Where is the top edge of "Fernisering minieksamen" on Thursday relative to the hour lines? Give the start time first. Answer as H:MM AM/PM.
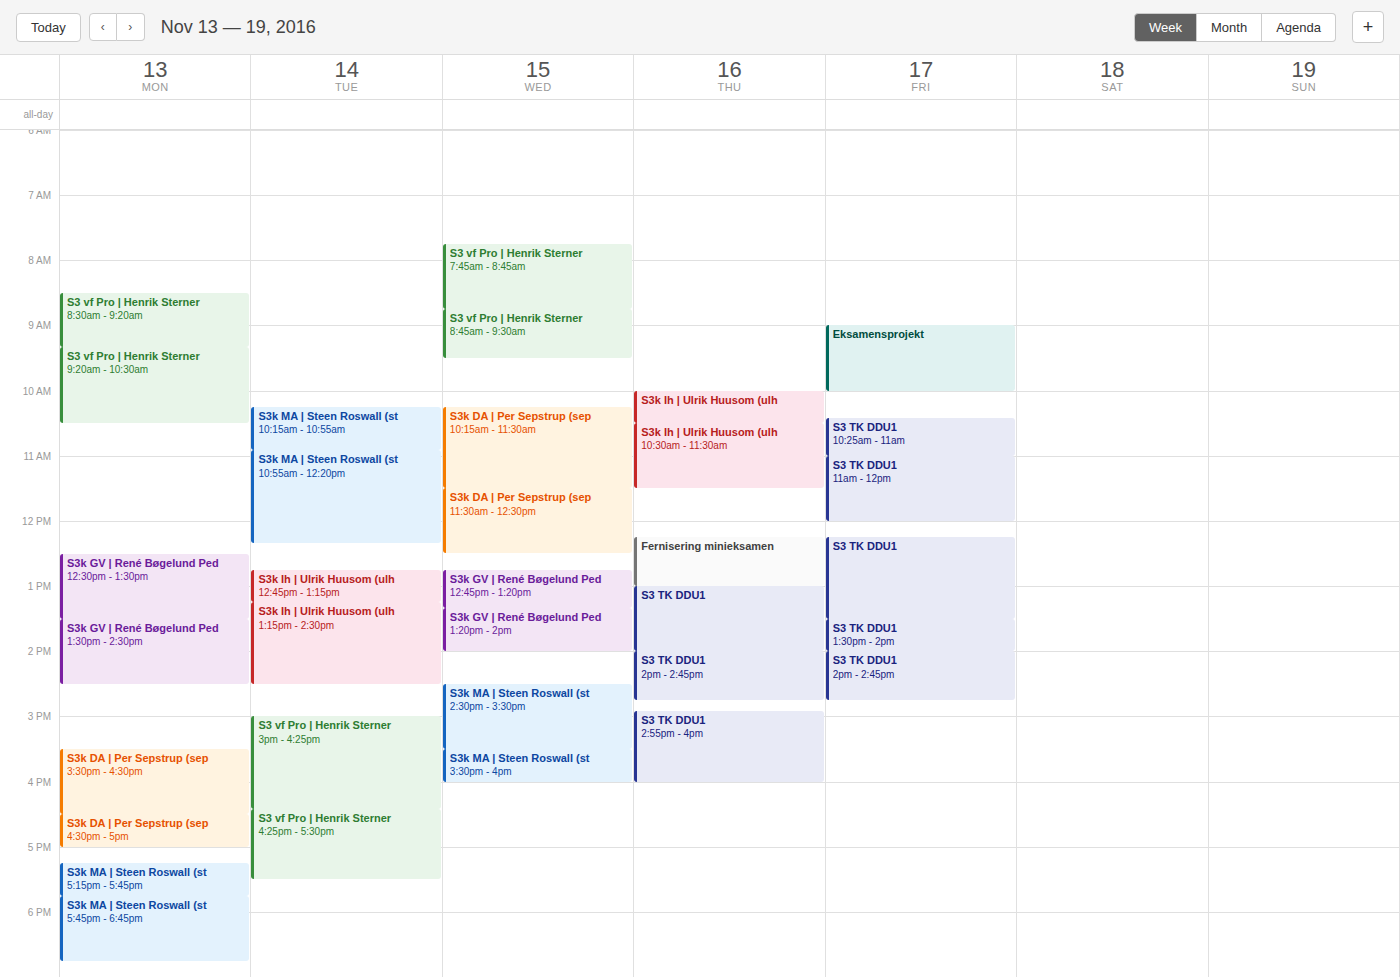
12:15 PM -- neither: a quarter of the way from the 12 PM line to the 1 PM line.